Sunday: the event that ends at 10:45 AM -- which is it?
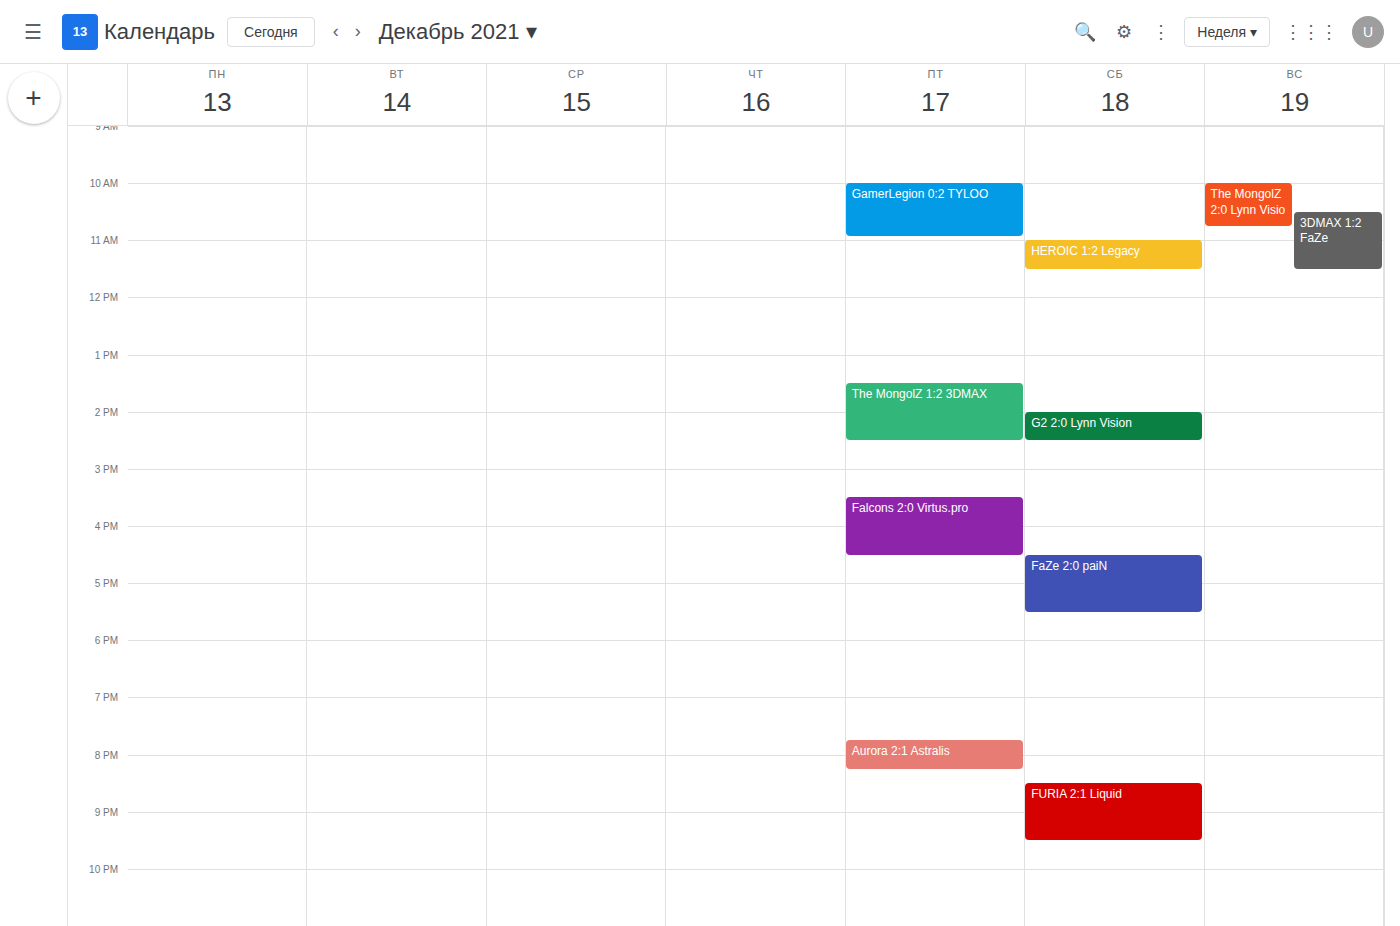
"The MongolZ 2:0 Lynn Visio"